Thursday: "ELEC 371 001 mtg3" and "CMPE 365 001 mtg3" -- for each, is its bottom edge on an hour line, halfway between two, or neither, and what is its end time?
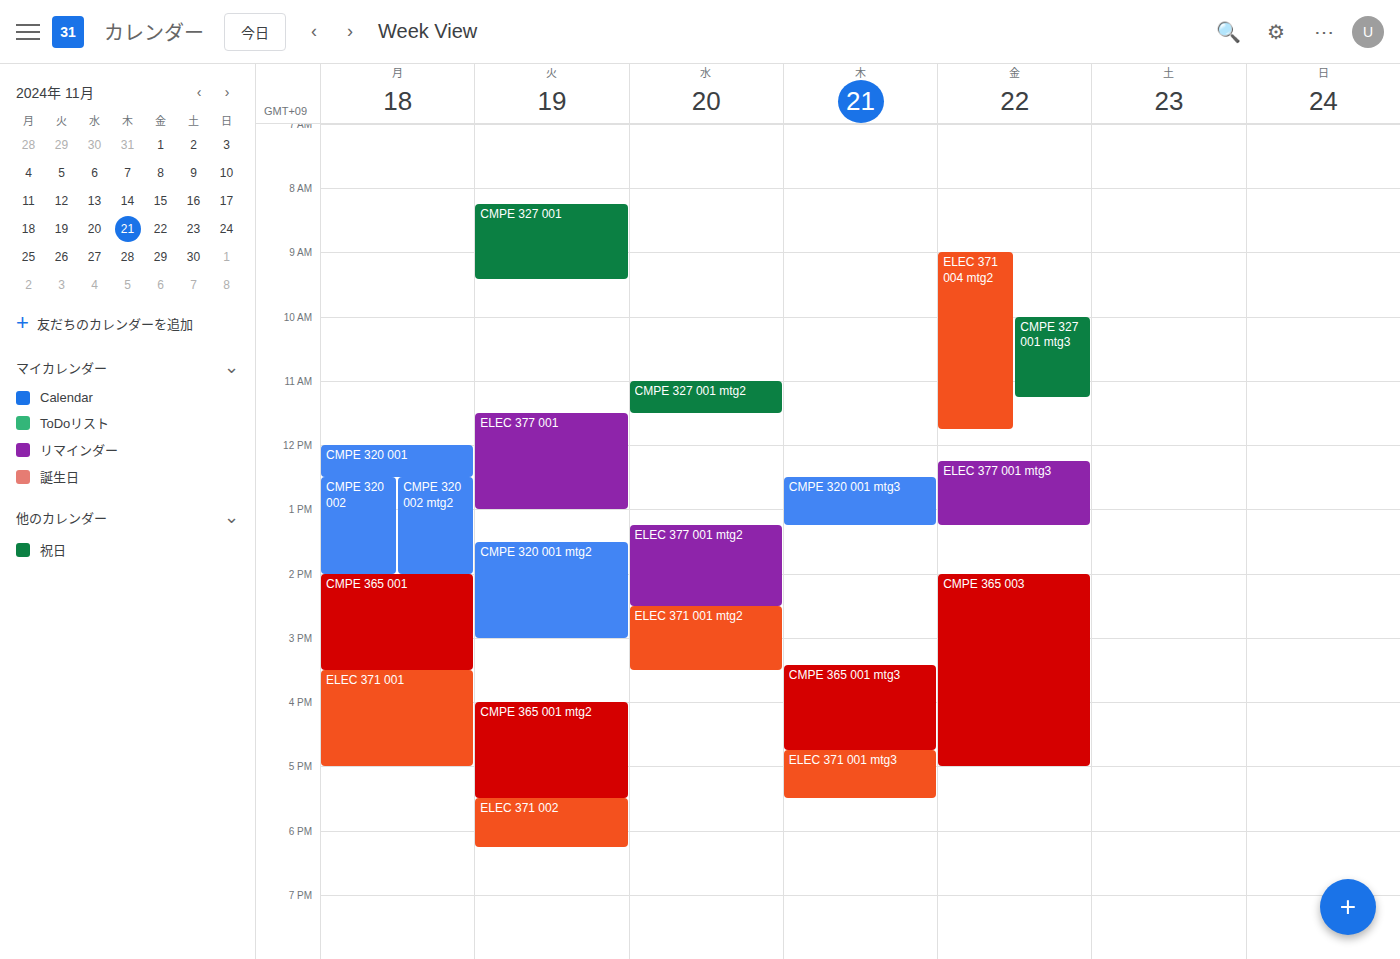
"ELEC 371 001 mtg3": 17:30, halfway between the 17:00 and 18:00 lines. "CMPE 365 001 mtg3": 16:45, neither: three quarters of the way from the 16:00 line to the 17:00 line.